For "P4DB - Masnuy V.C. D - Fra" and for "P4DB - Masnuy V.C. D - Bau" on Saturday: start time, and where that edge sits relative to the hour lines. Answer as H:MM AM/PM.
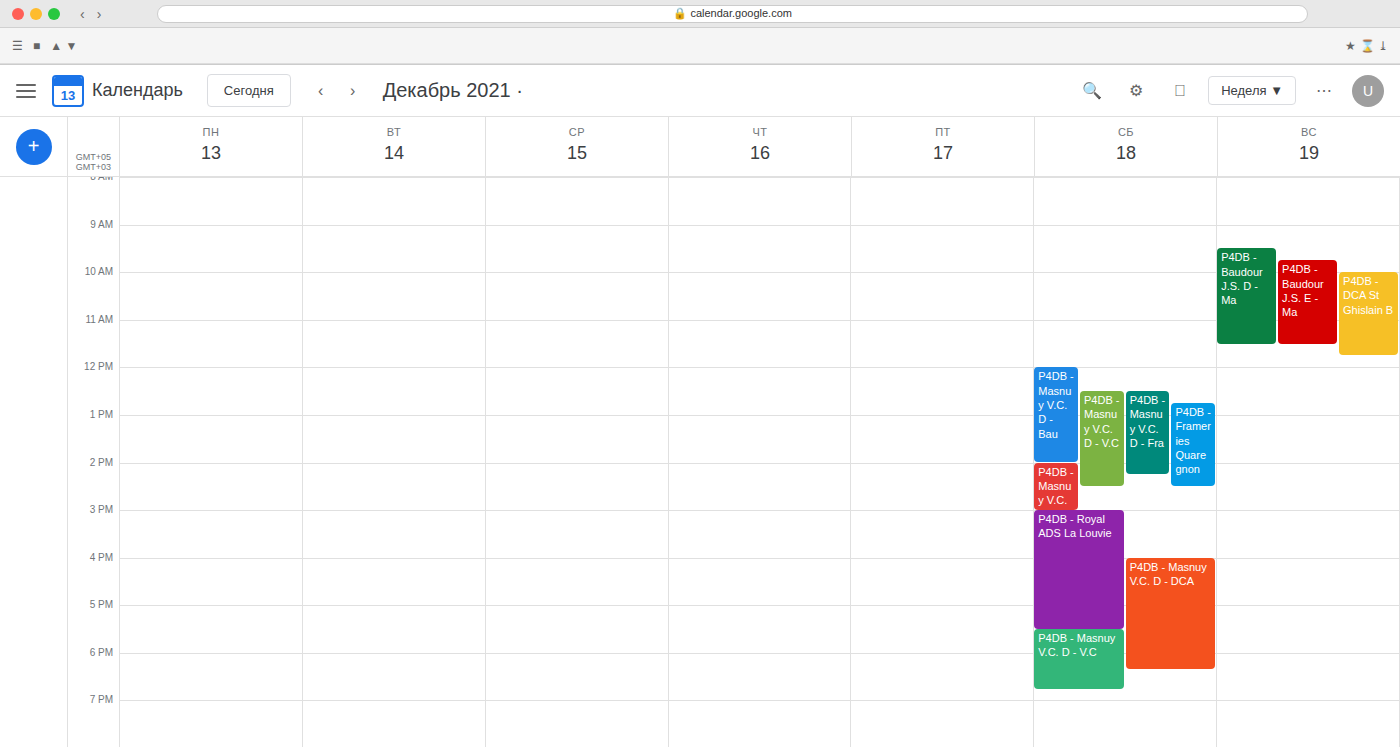
"P4DB - Masnuy V.C. D - Fra": 12:30 PM, halfway between the 12 PM and 1 PM lines. "P4DB - Masnuy V.C. D - Bau": 12:00 PM, exactly on the 12 PM line.